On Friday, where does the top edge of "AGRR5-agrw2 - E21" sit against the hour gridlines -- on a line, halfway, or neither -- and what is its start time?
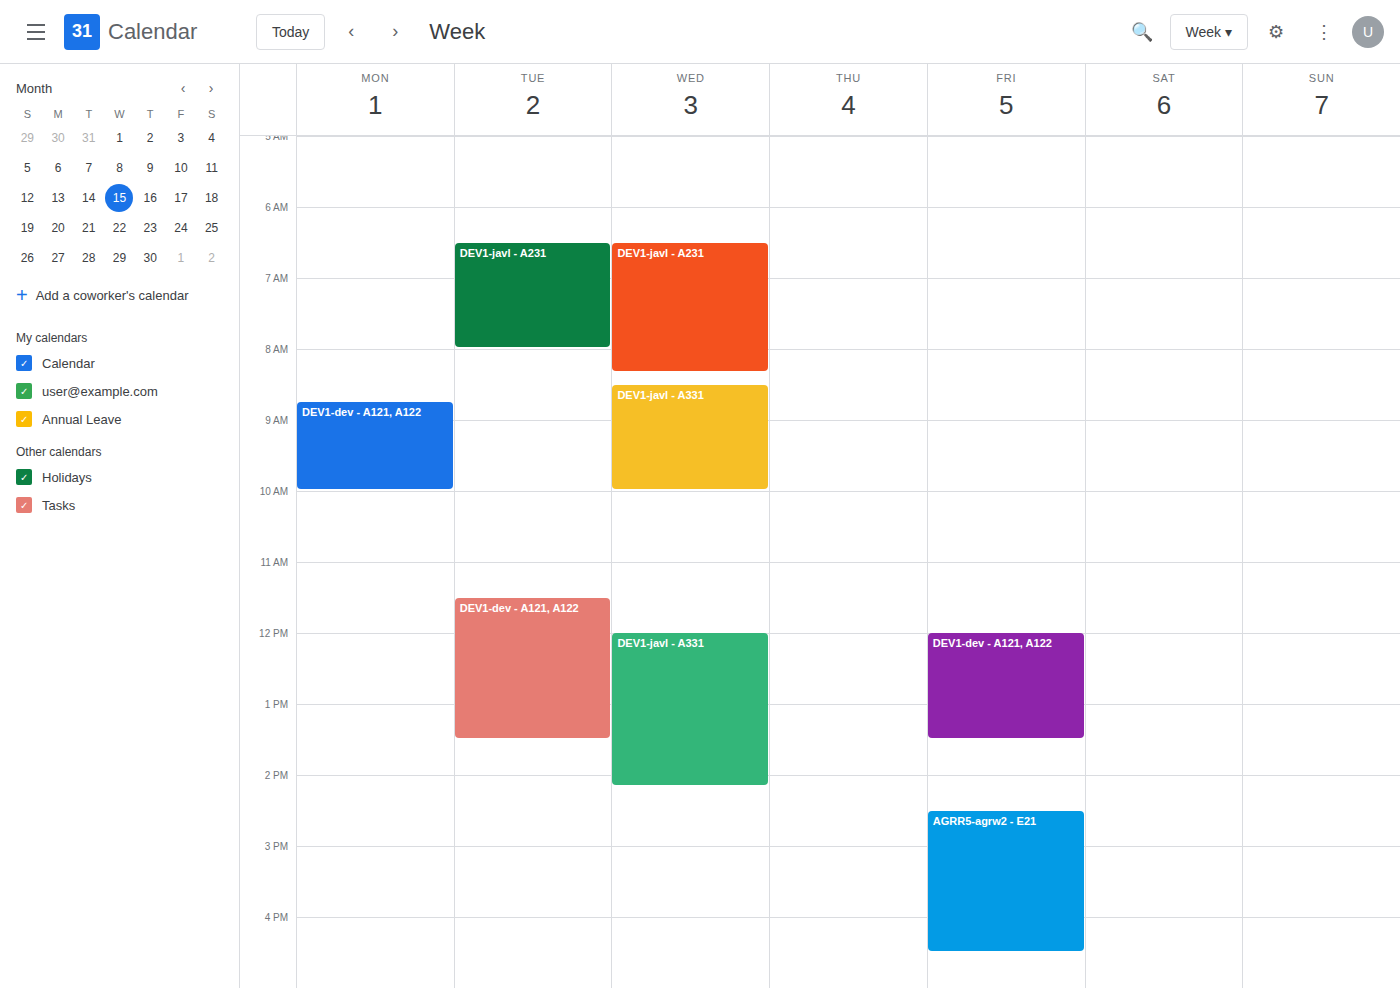
14:30 -- halfway between the 14:00 and 15:00 lines.